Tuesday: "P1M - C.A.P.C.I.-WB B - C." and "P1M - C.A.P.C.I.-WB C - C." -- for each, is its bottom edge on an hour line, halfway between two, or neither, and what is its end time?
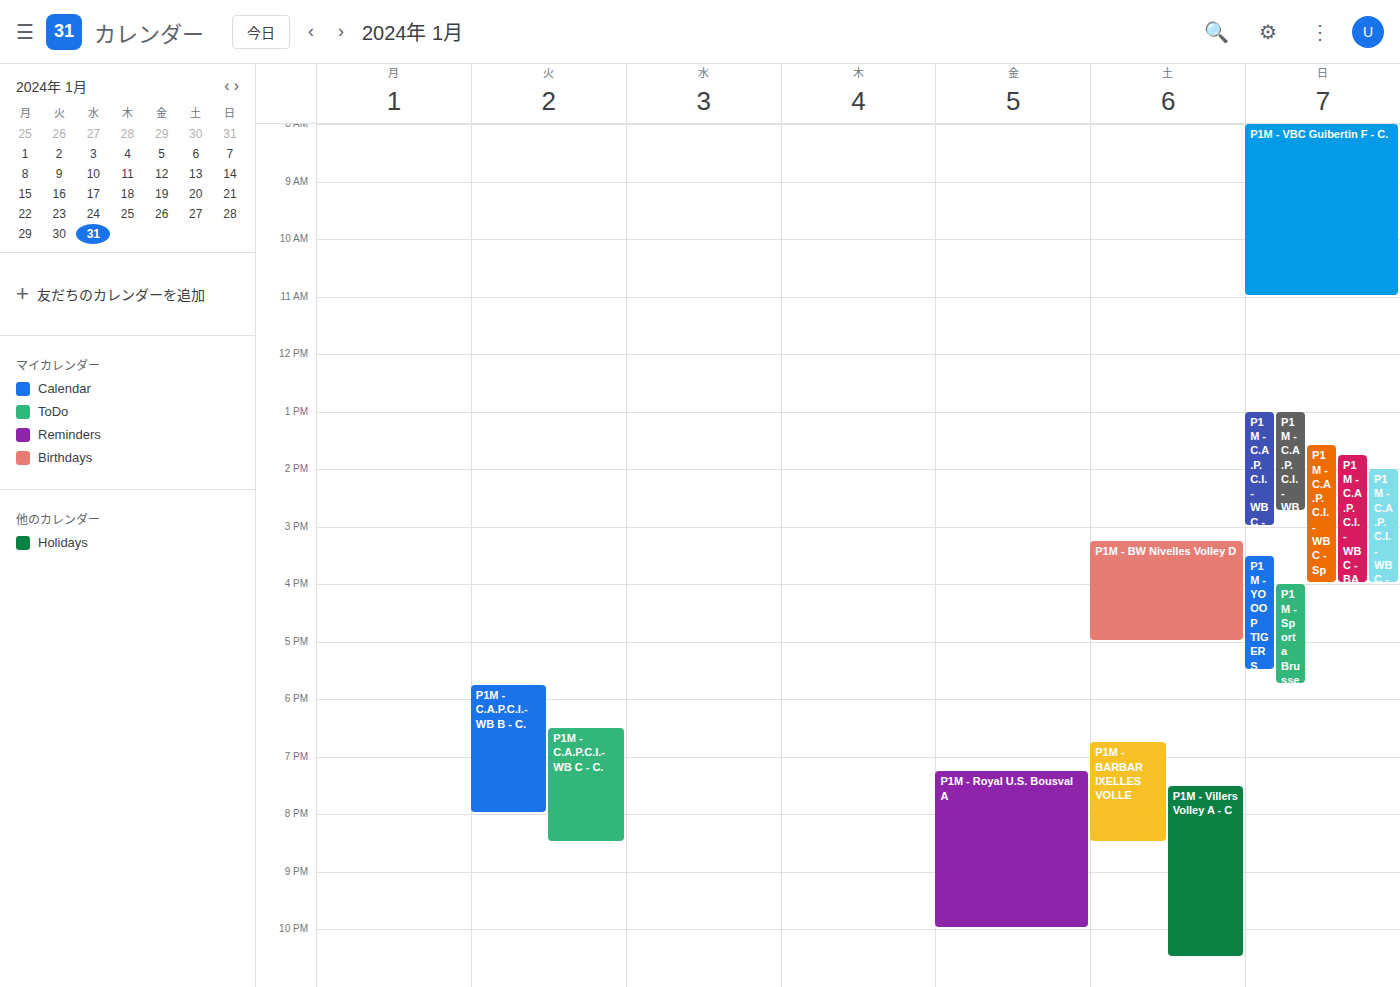
"P1M - C.A.P.C.I.-WB B - C.": 8:00 PM, exactly on the 8 PM line. "P1M - C.A.P.C.I.-WB C - C.": 8:30 PM, halfway between the 8 PM and 9 PM lines.